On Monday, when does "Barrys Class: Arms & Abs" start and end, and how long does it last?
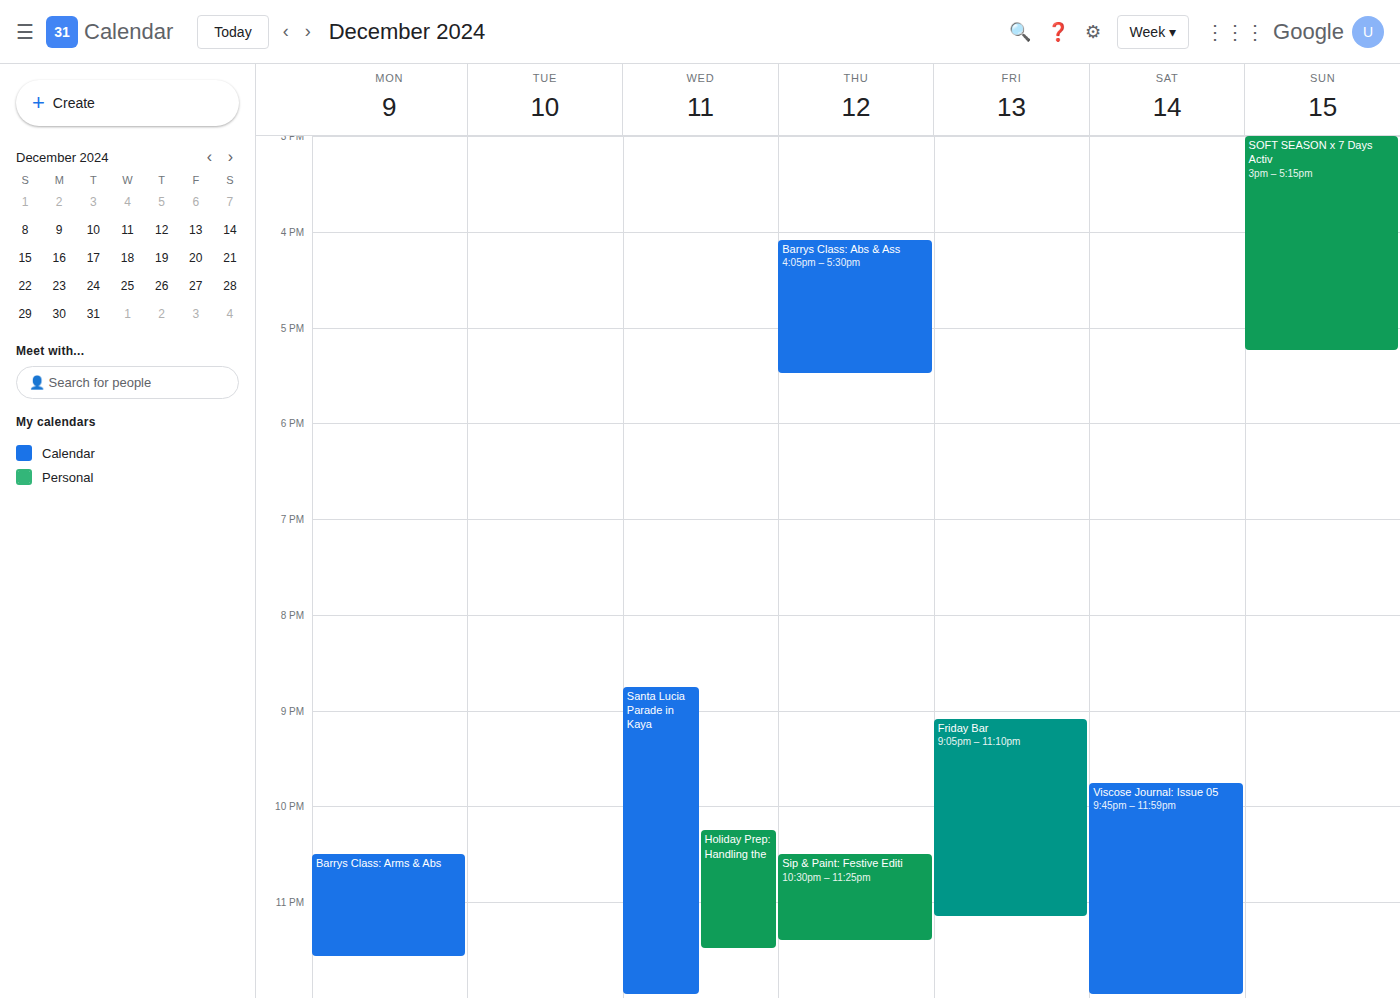
10:30 PM to 11:35 PM, 1 hour 5 minutes